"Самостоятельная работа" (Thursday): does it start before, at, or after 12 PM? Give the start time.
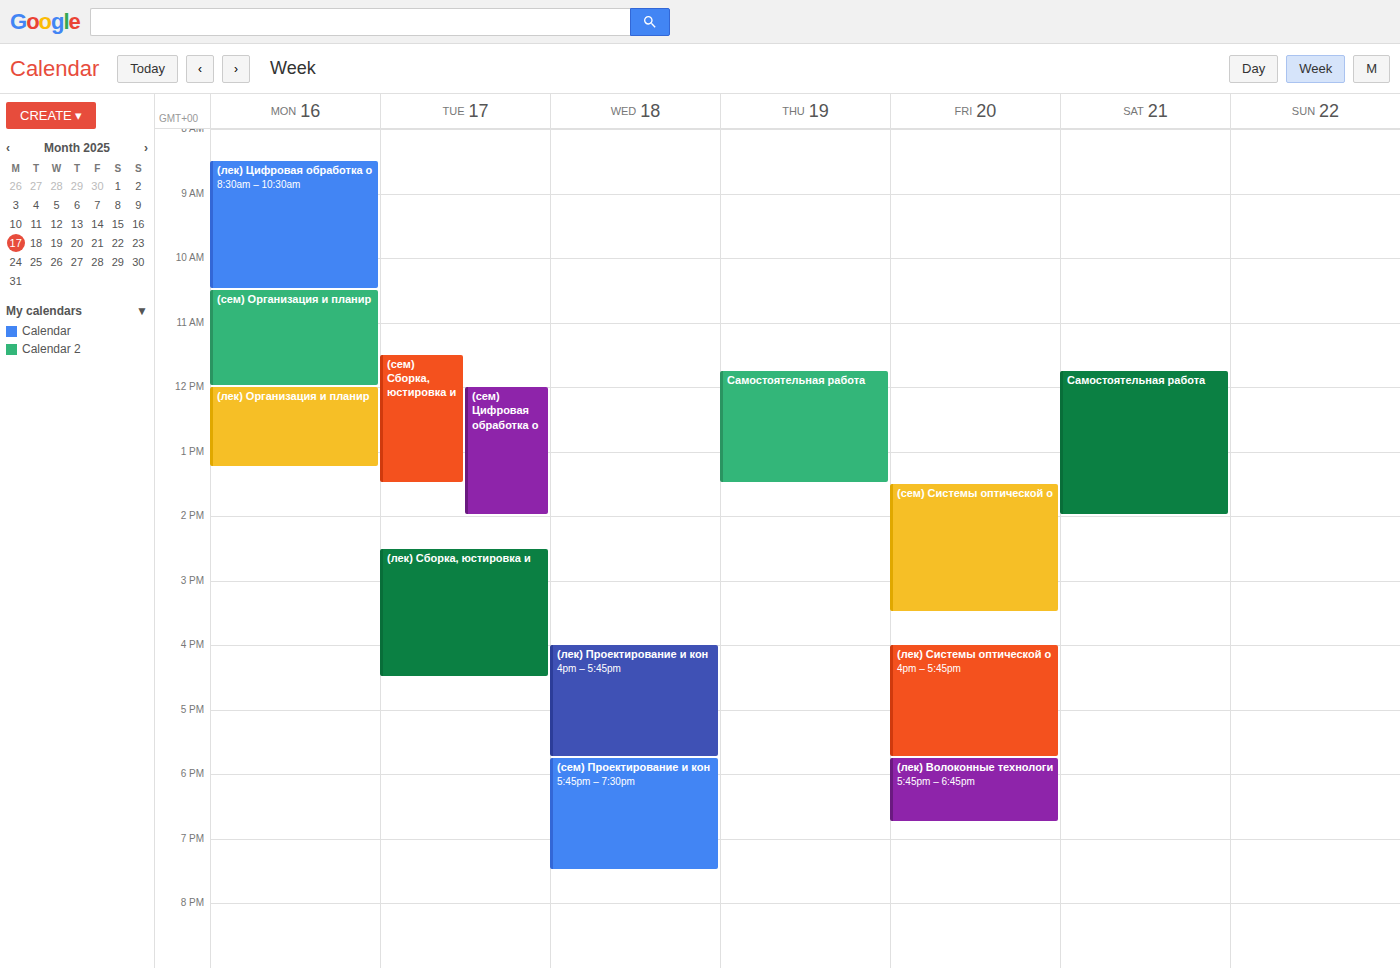
11:45 AM -- before 12 PM, 15 minutes above the 12 PM line.